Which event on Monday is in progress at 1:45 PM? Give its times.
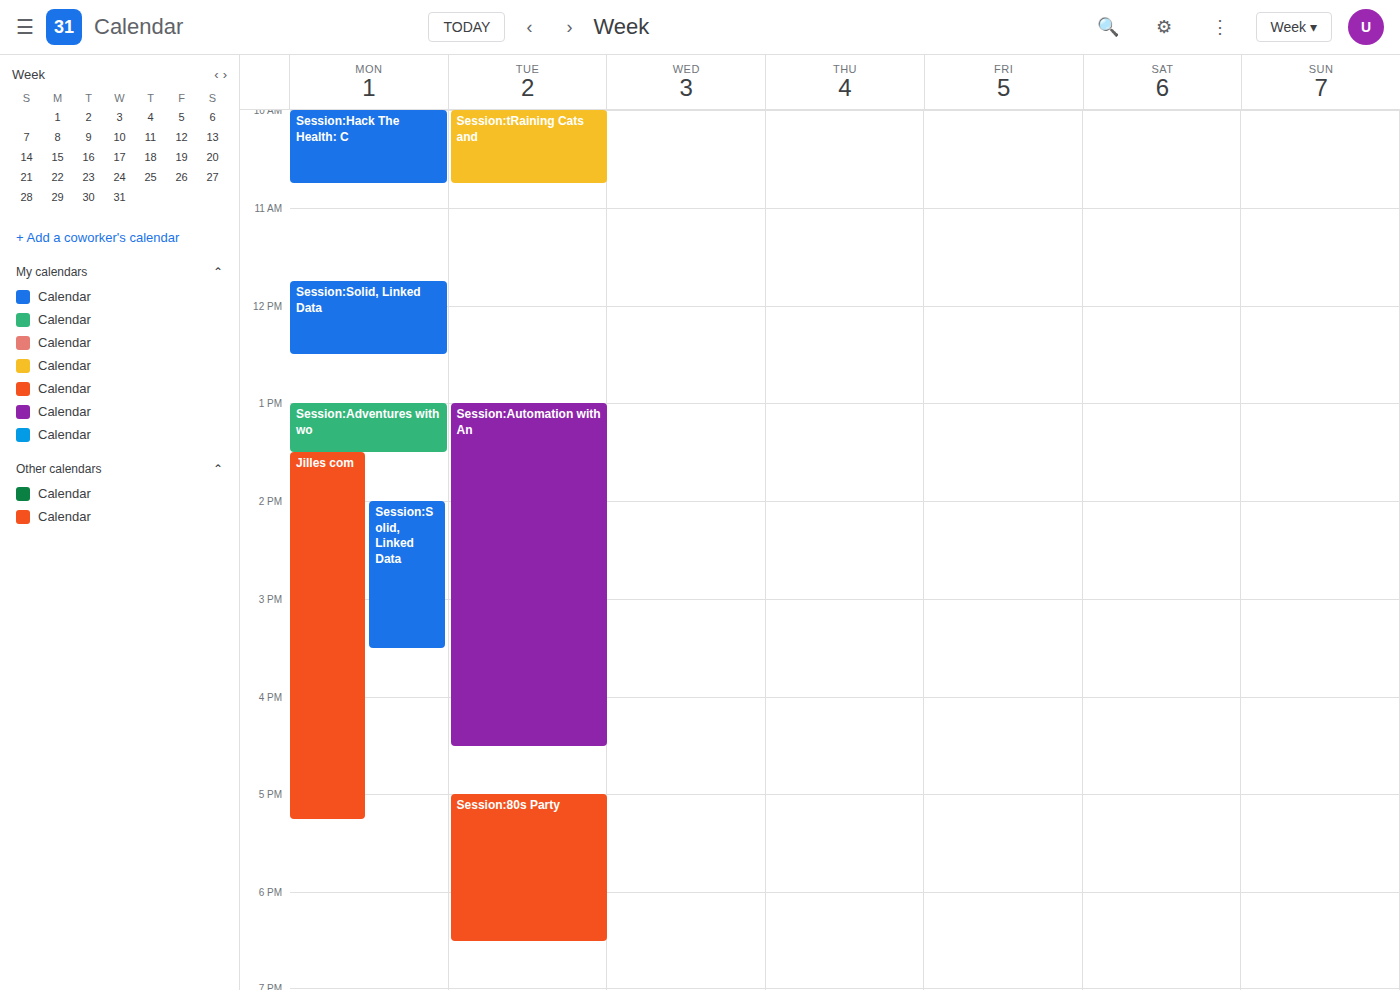
"Jilles com", 1:30 PM to 5:15 PM